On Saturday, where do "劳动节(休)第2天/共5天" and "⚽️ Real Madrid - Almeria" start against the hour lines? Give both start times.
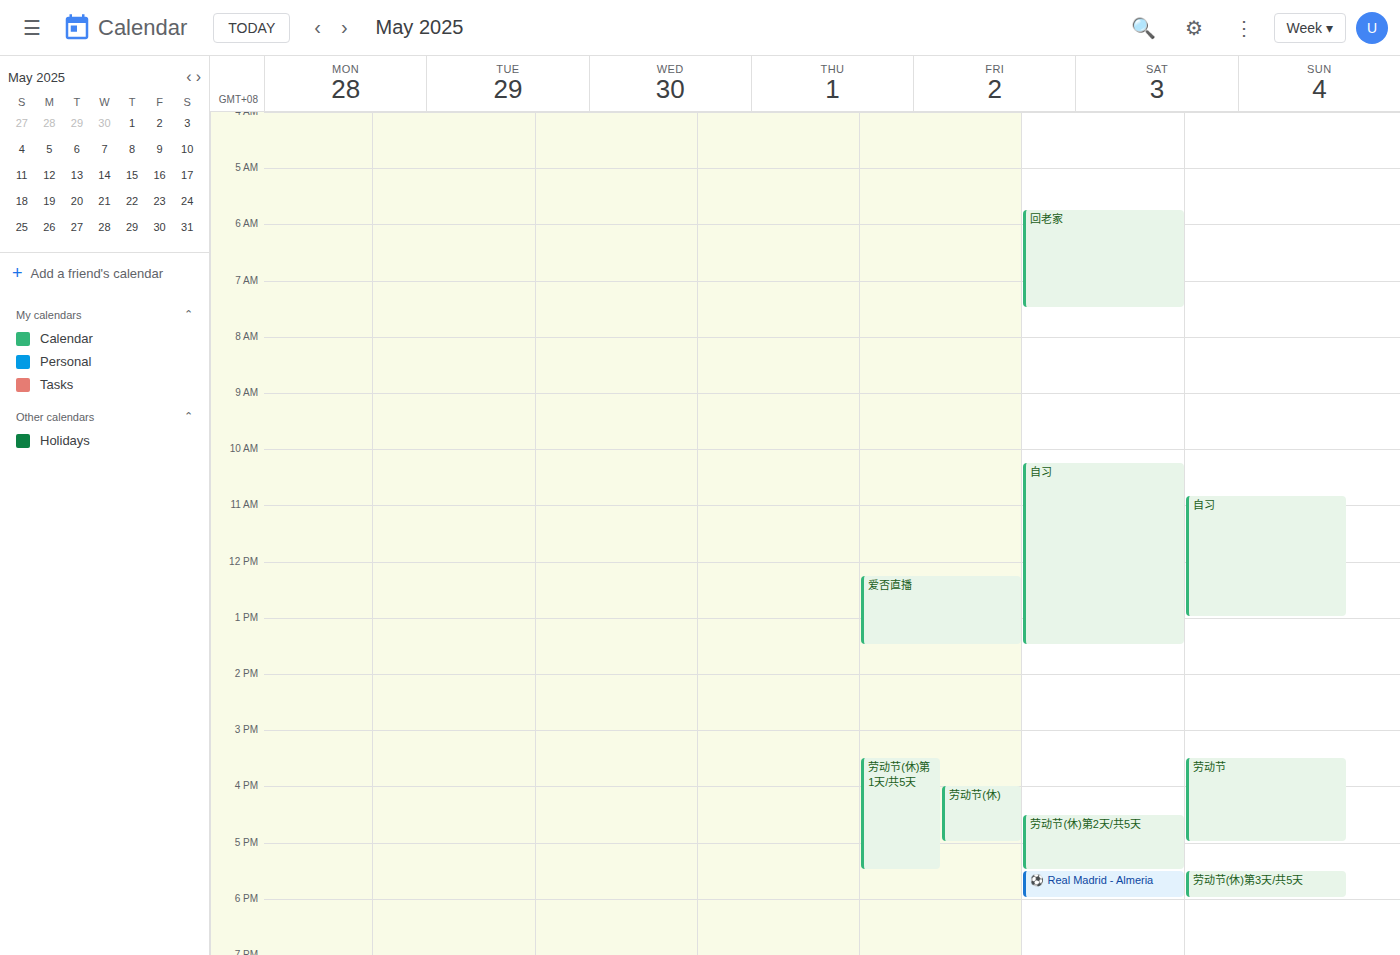
"劳动节(休)第2天/共5天": 4:30 PM, halfway between the 4 PM and 5 PM lines. "⚽️ Real Madrid - Almeria": 5:30 PM, halfway between the 5 PM and 6 PM lines.